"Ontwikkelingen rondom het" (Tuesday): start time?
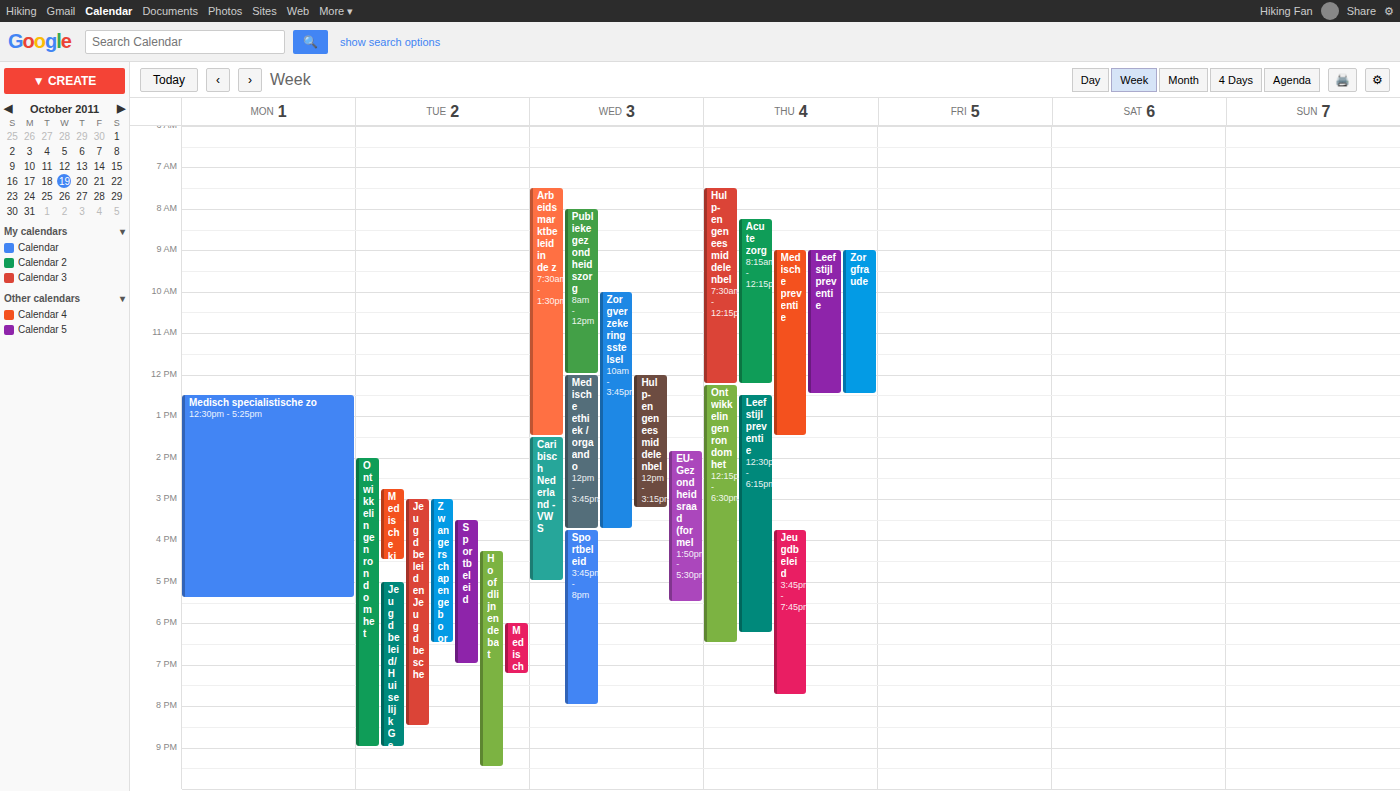
2:00 PM